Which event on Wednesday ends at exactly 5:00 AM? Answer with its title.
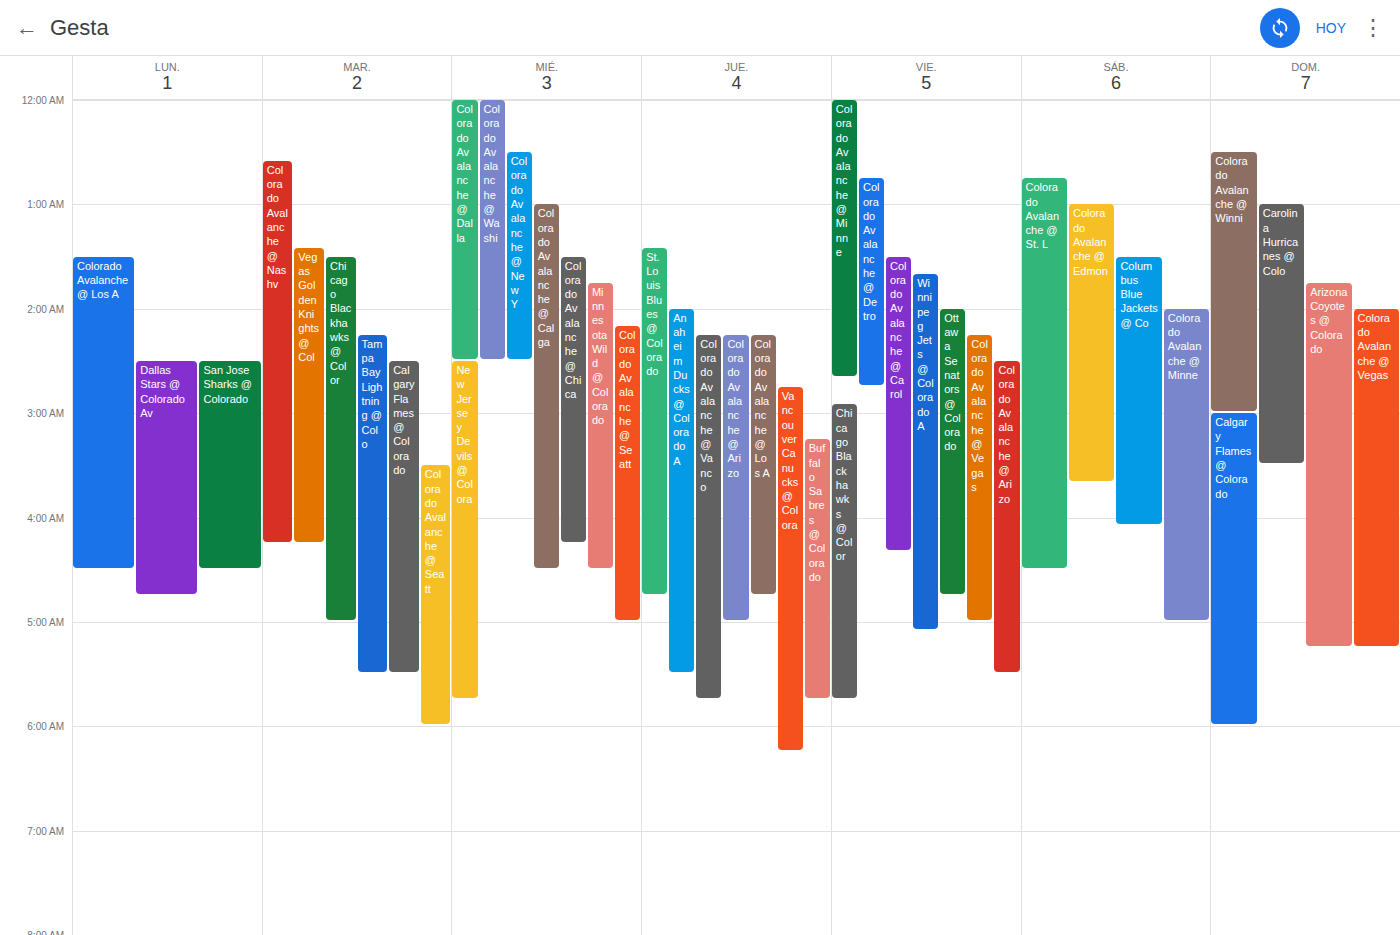
"Colorado Avalanche @ Seatt"